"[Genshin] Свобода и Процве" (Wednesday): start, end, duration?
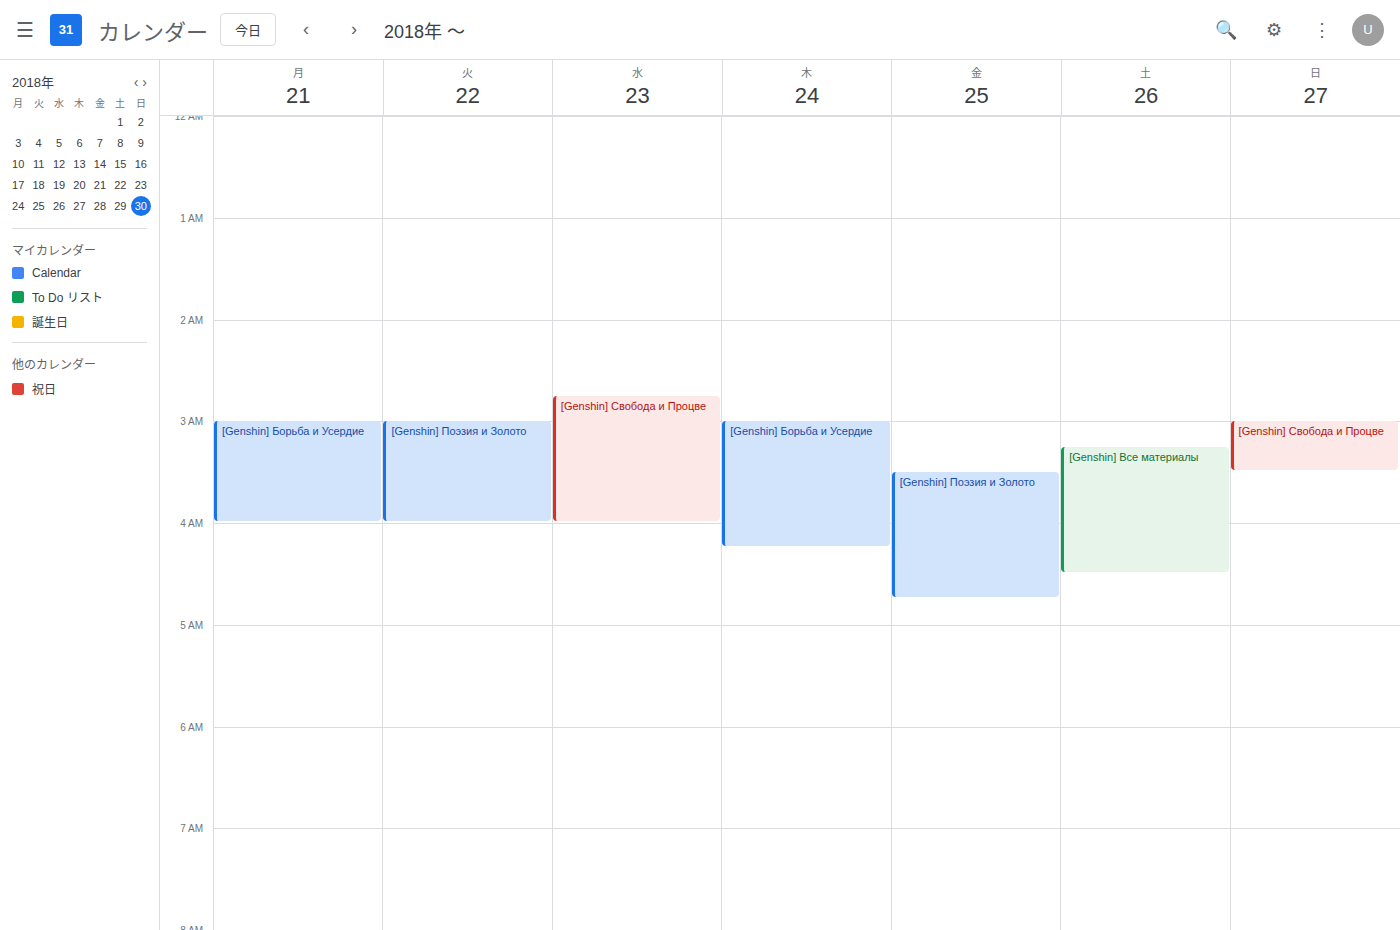
2:45 AM to 4:00 AM, 1 hour 15 minutes